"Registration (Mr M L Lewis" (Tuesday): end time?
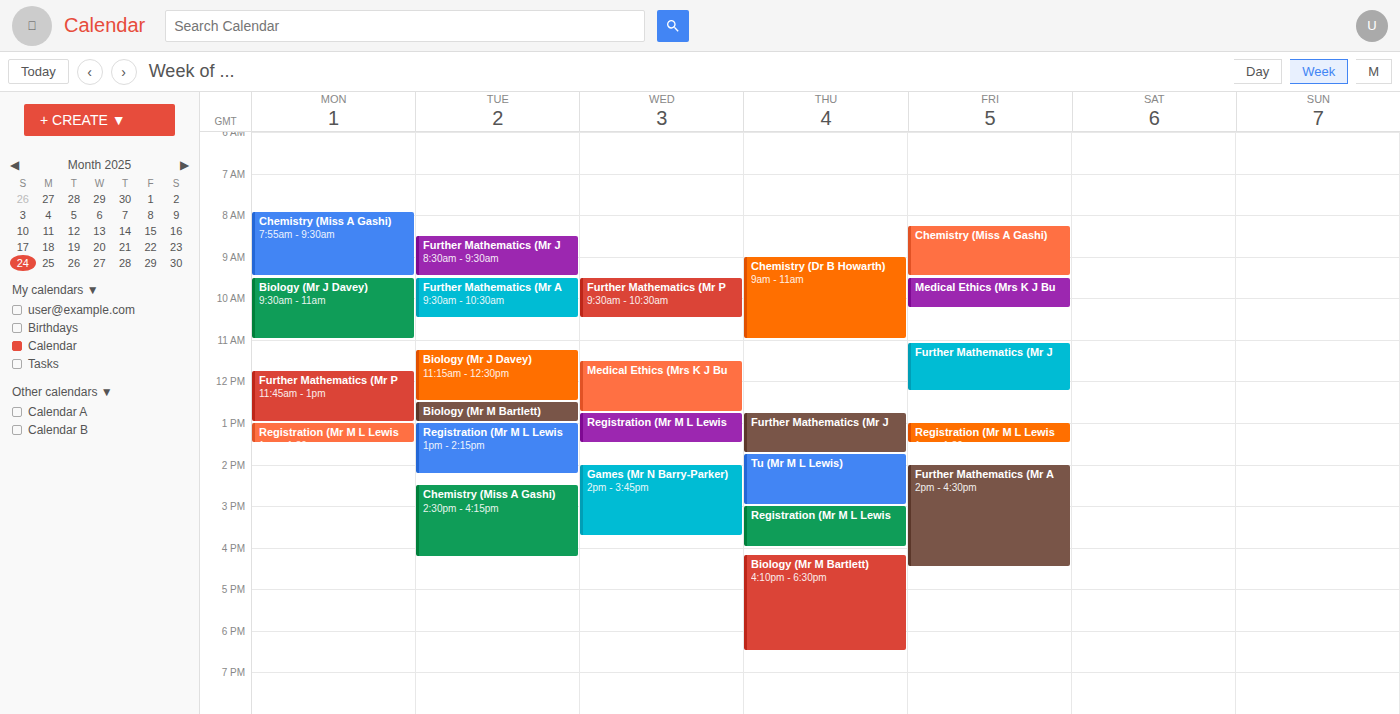
14:15